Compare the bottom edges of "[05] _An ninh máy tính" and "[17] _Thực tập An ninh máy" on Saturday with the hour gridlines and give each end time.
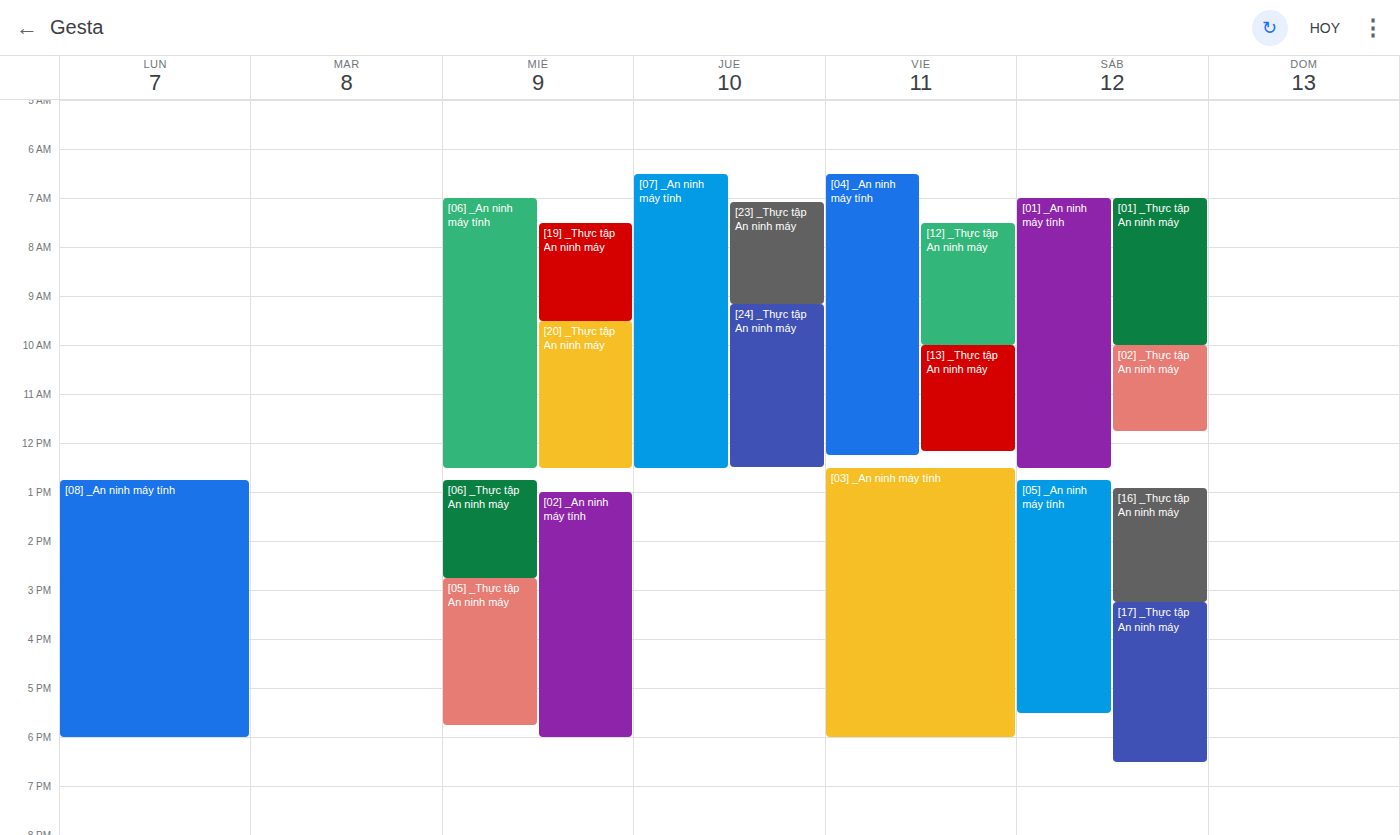
"[05] _An ninh máy tính": 5:30 PM, halfway between the 5 PM and 6 PM lines. "[17] _Thực tập An ninh máy": 6:30 PM, halfway between the 6 PM and 7 PM lines.